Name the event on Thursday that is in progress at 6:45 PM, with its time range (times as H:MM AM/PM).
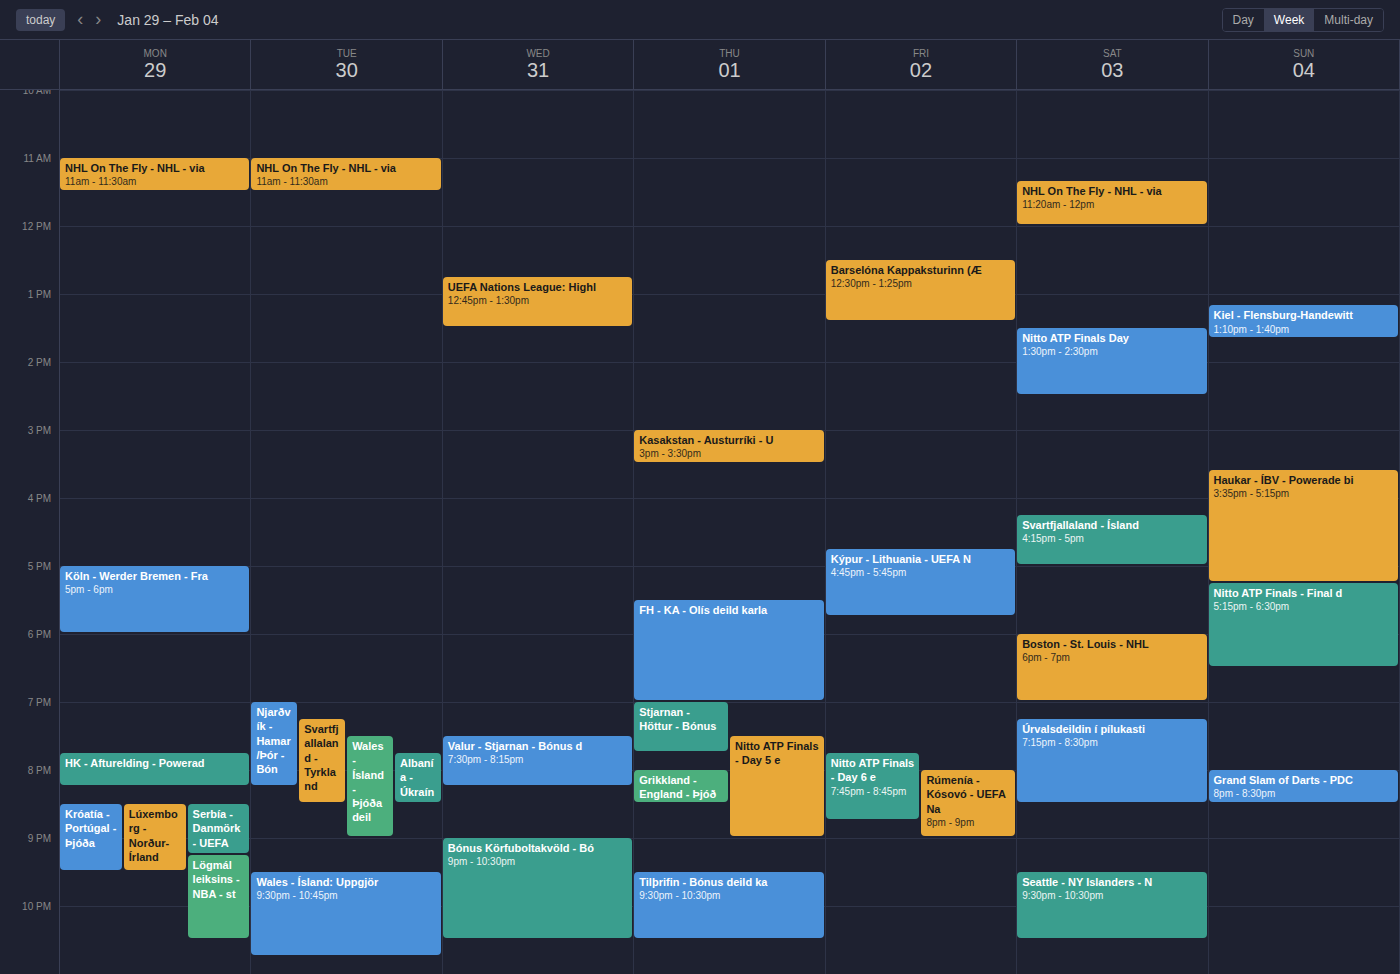
"FH - KA - Olís deild karla", 5:30 PM to 7:00 PM